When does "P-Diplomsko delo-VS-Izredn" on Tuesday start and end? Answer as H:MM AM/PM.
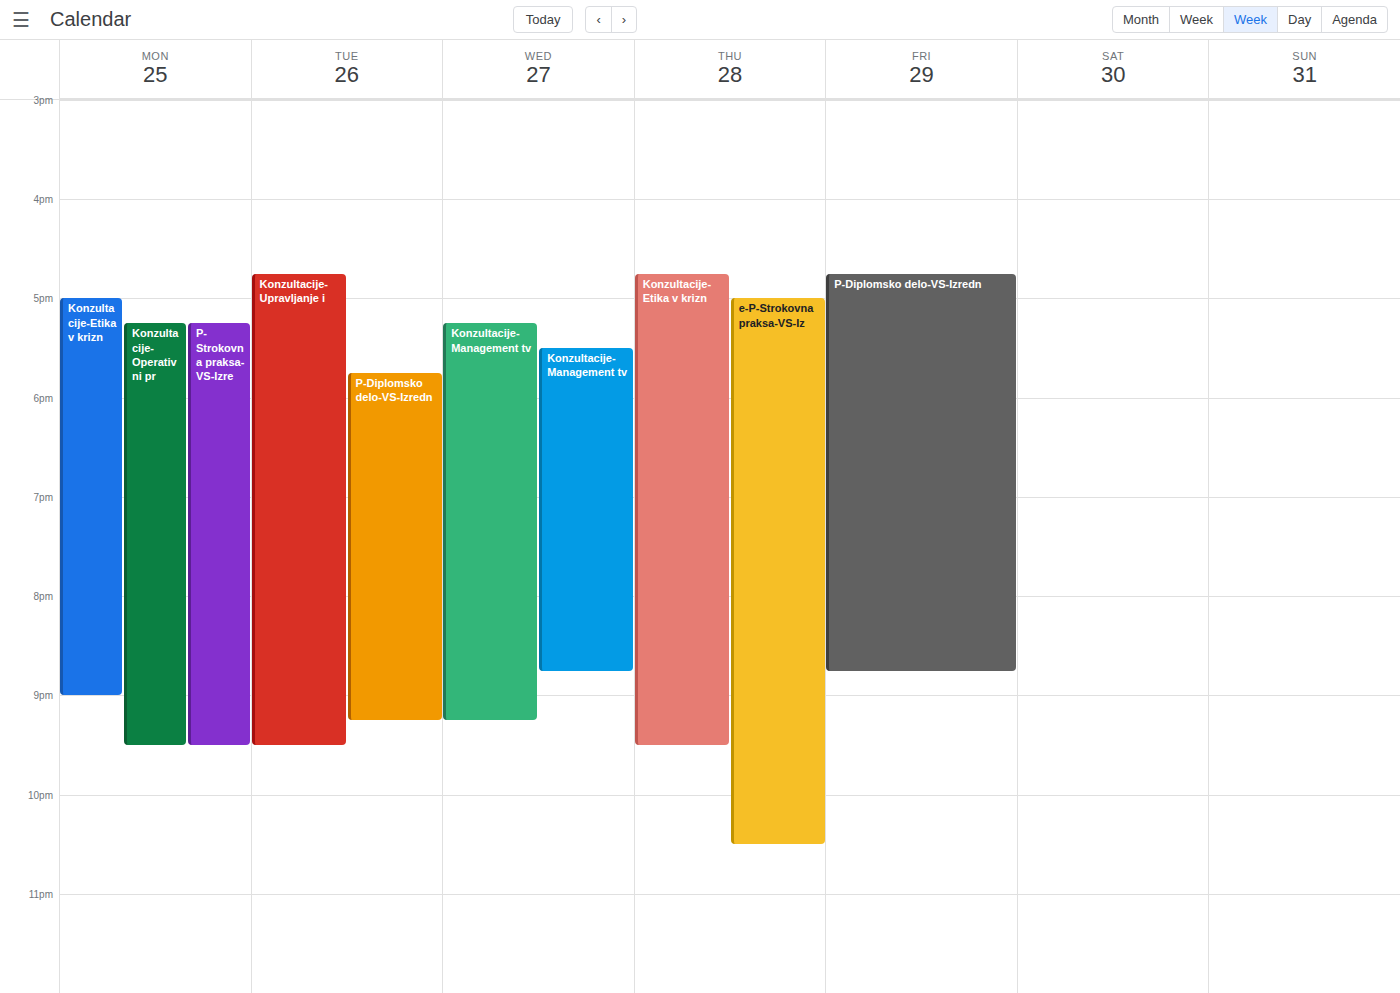
5:45 PM to 9:15 PM